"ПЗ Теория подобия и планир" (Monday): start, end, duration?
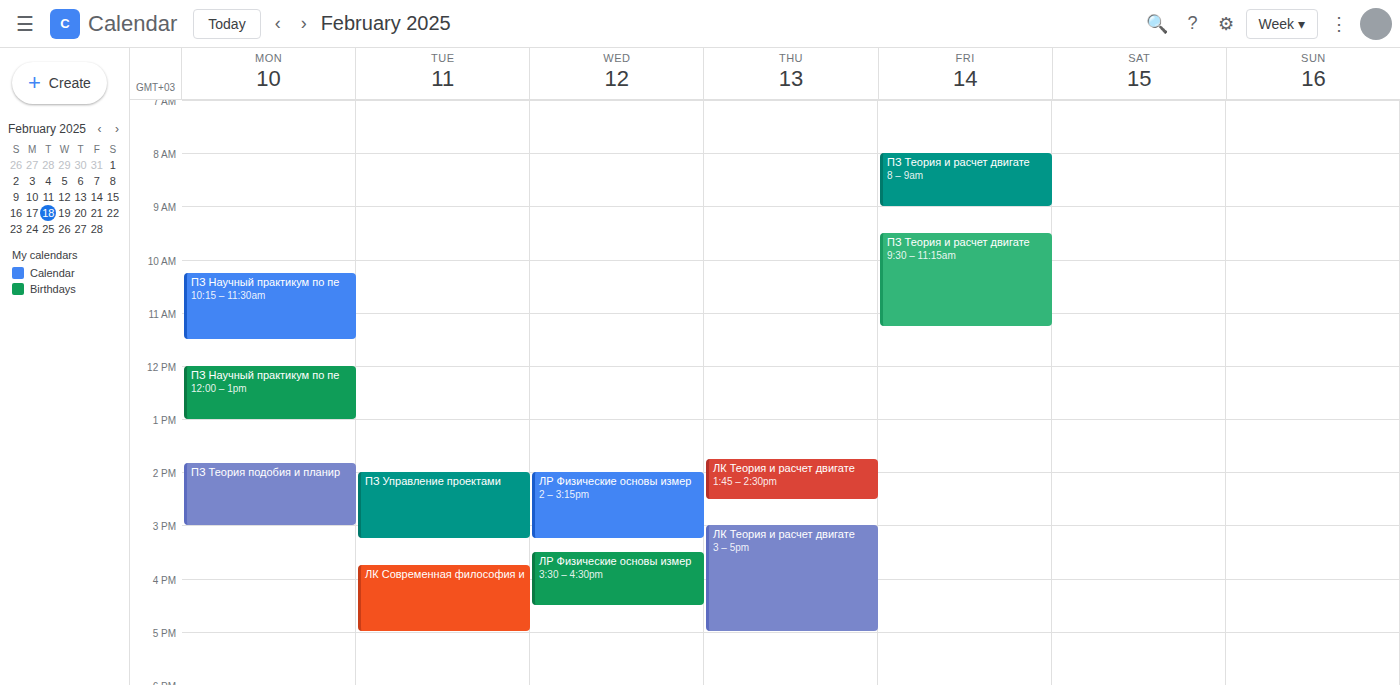
1:50 PM to 3:00 PM, 1 hour 10 minutes